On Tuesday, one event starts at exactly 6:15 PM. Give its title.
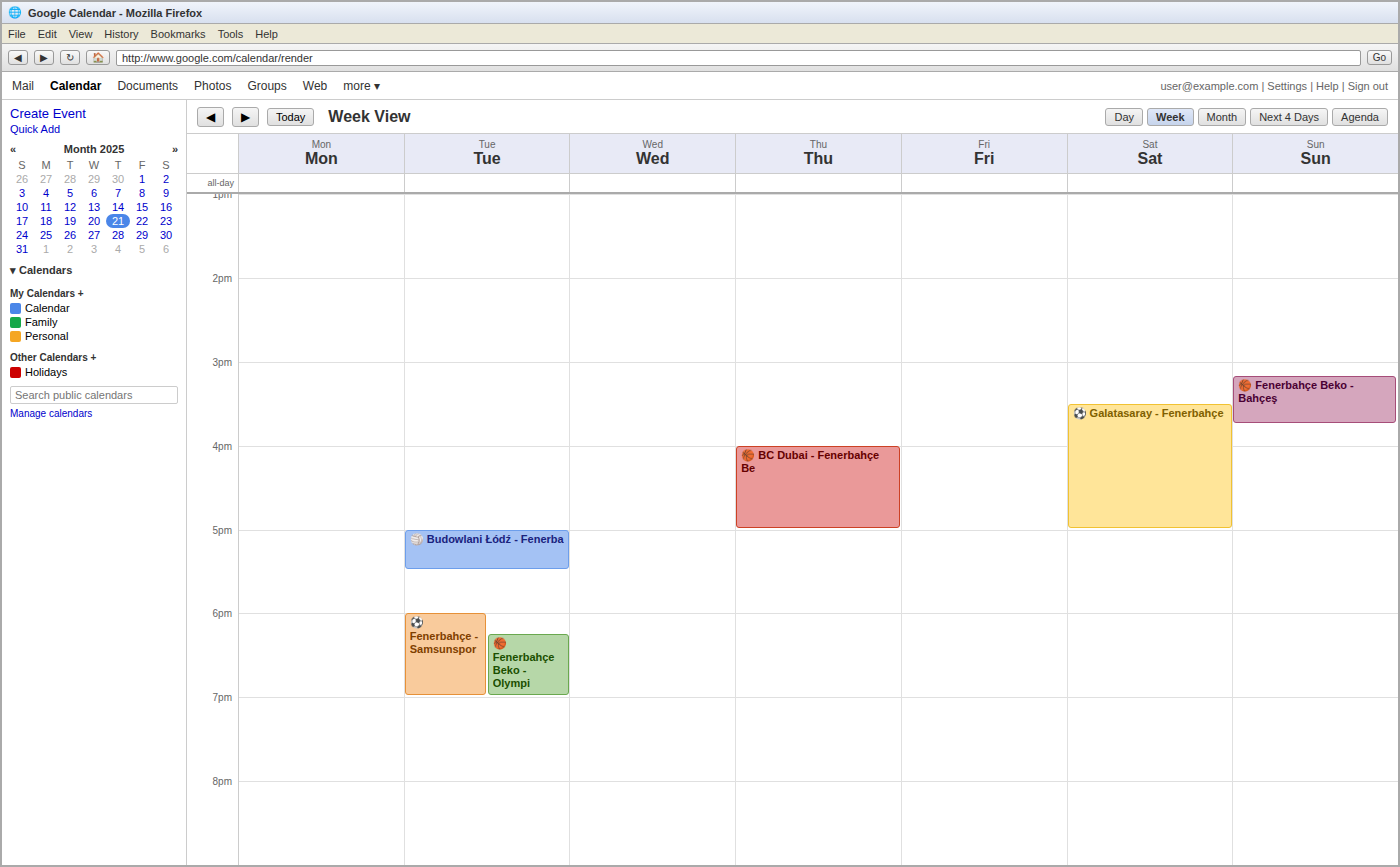
"🏀 Fenerbahçe Beko - Olympi"